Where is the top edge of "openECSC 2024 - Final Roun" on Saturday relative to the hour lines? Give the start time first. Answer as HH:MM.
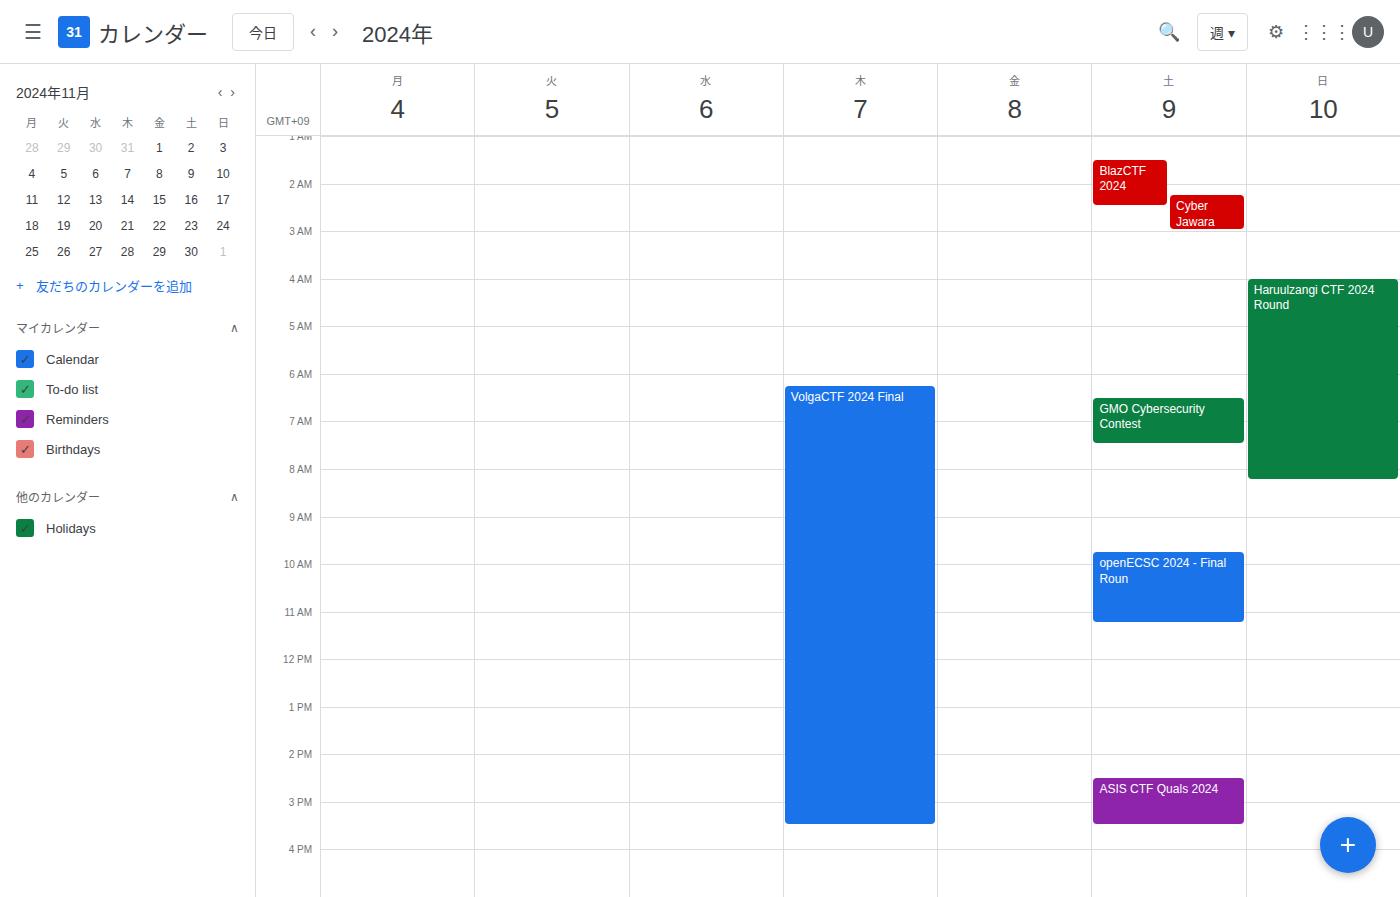
09:45 -- neither: three quarters of the way from the 09:00 line to the 10:00 line.